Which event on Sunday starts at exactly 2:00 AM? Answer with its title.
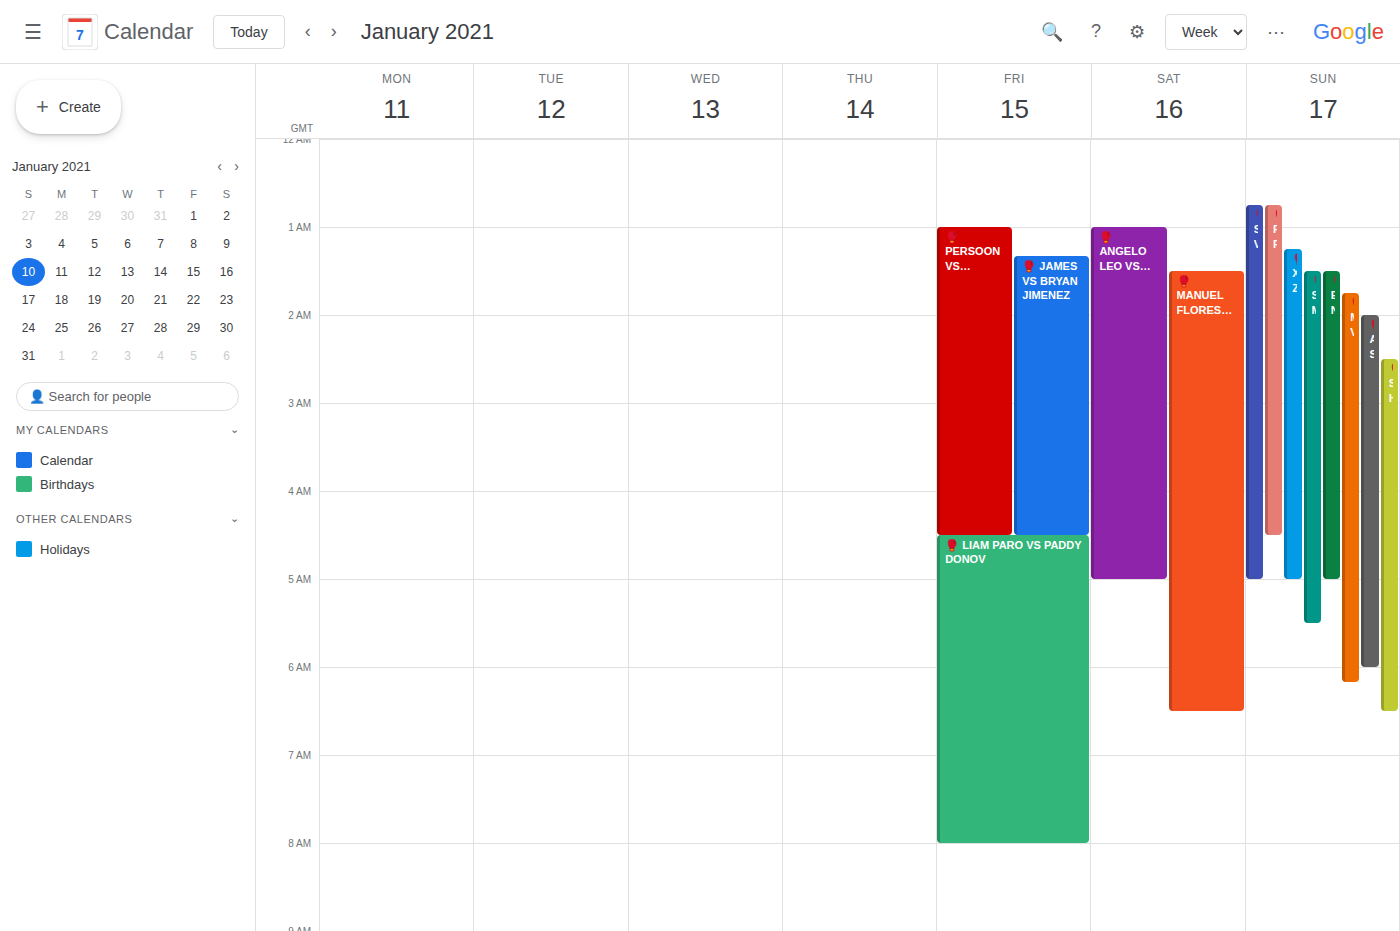
"🥊 AMANDA SERRANO VS REINA"